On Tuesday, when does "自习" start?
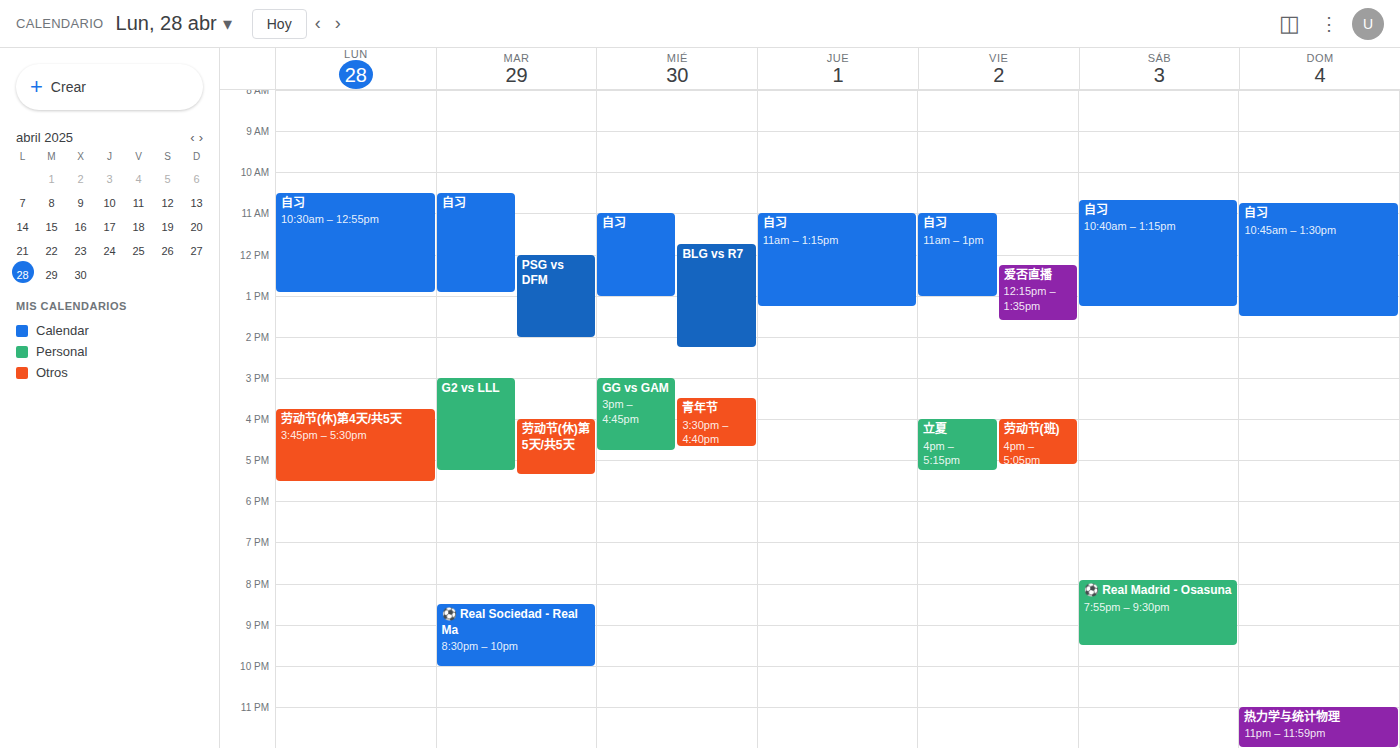
10:30 AM